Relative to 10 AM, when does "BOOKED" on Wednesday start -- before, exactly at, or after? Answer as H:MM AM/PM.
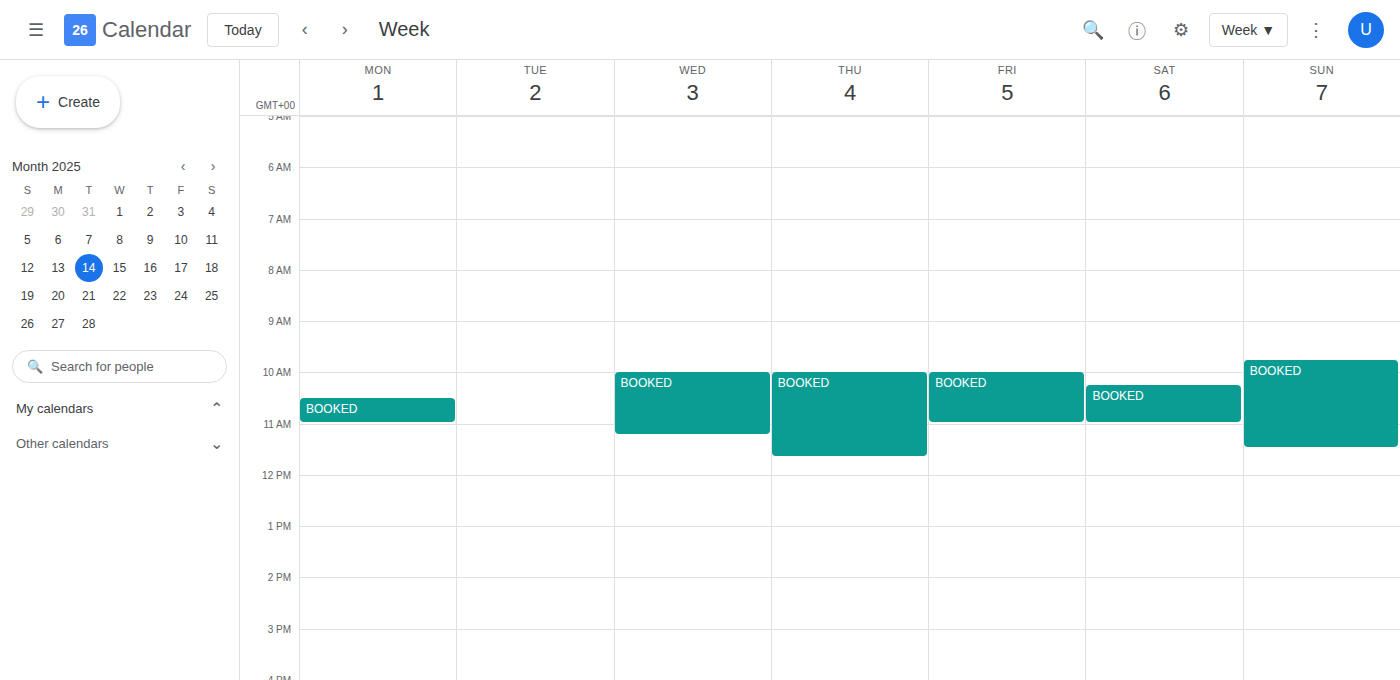
10:00 AM -- exactly at 10 AM, on the 10 AM line.